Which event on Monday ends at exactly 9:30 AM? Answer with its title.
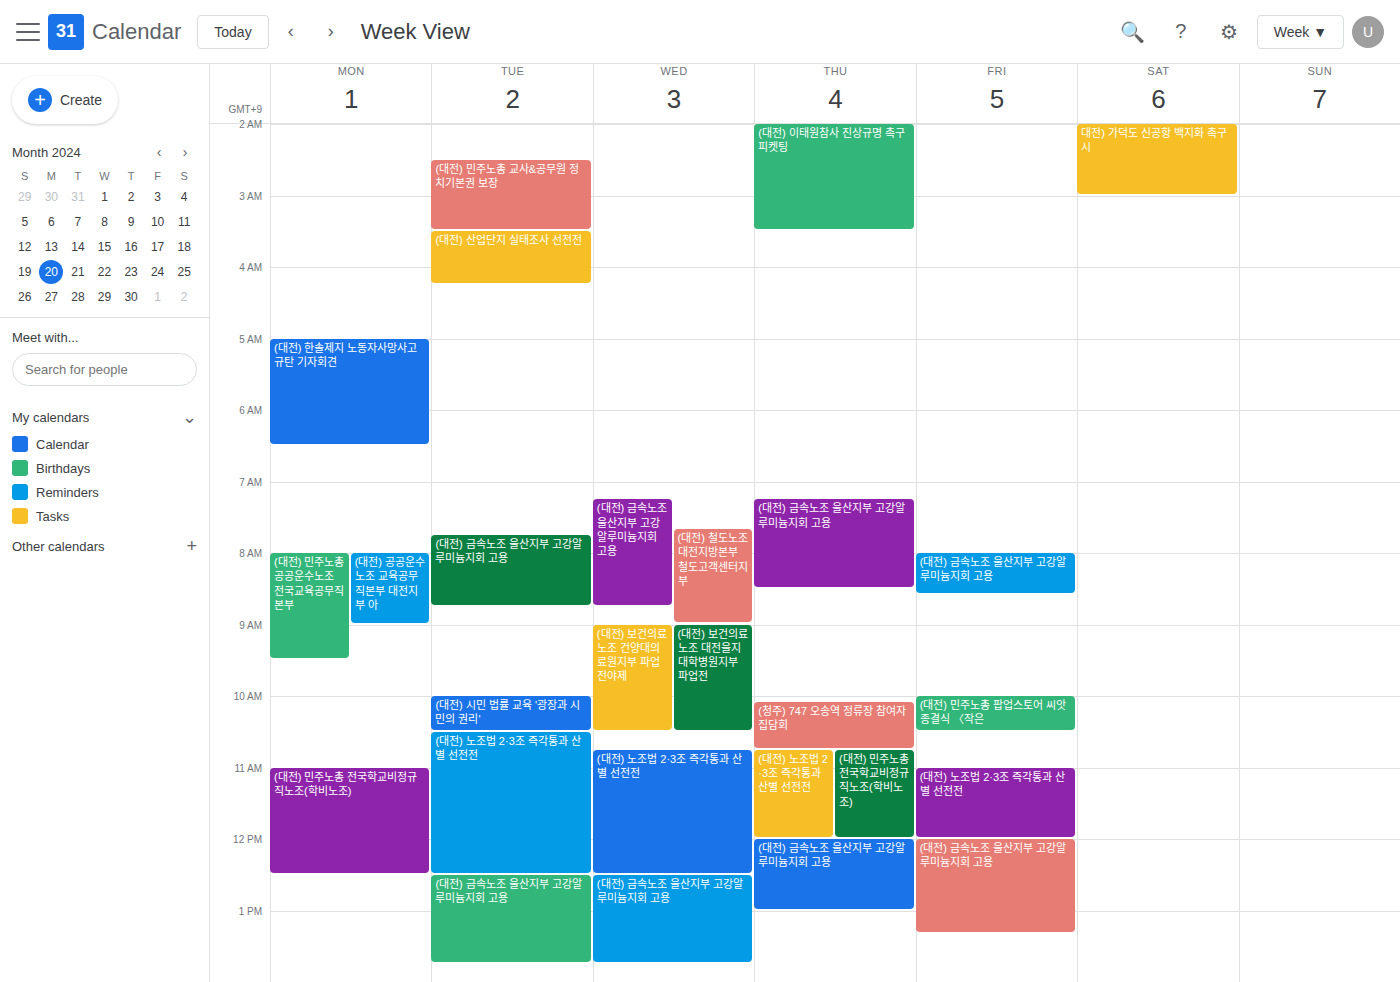
"(대전) 민주노총 공공운수노조 전국교육공무직본부"